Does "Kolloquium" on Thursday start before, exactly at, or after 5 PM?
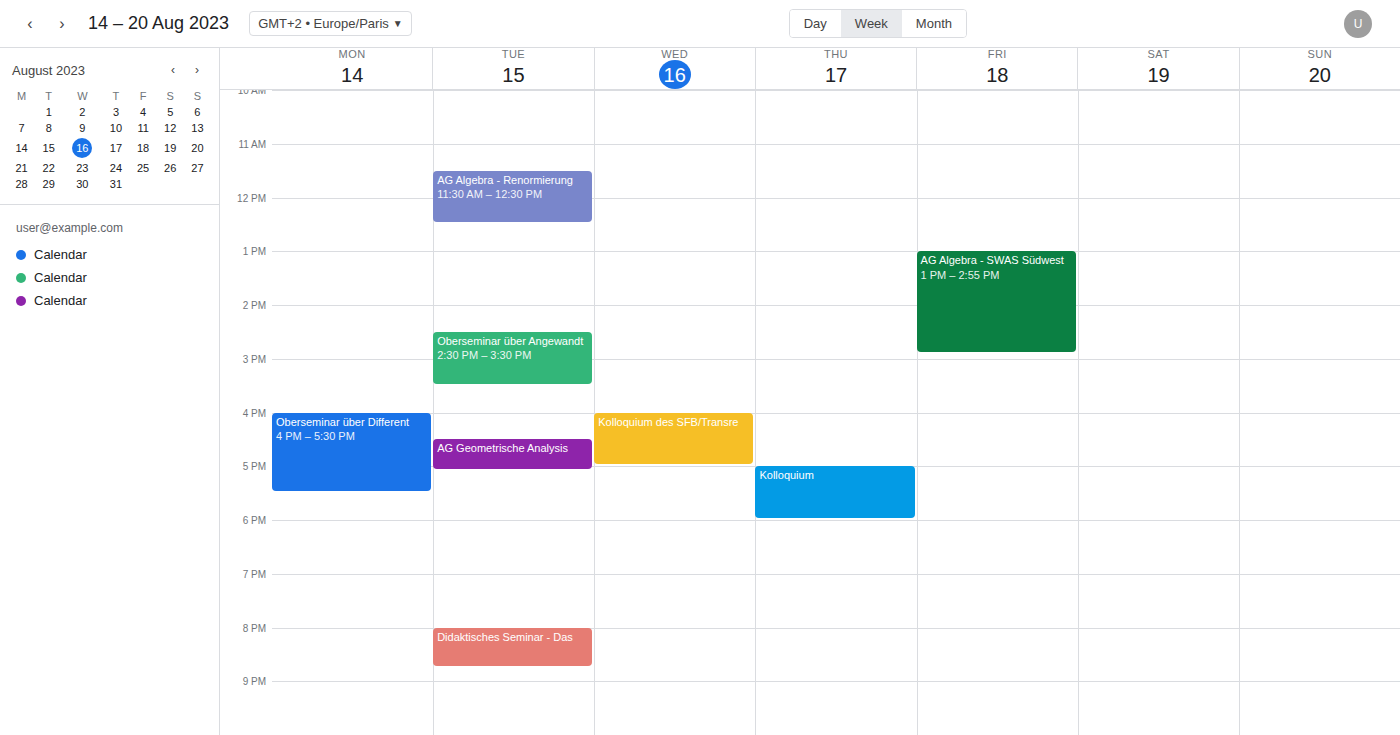
5:00 PM -- exactly at 5 PM, on the 5 PM line.